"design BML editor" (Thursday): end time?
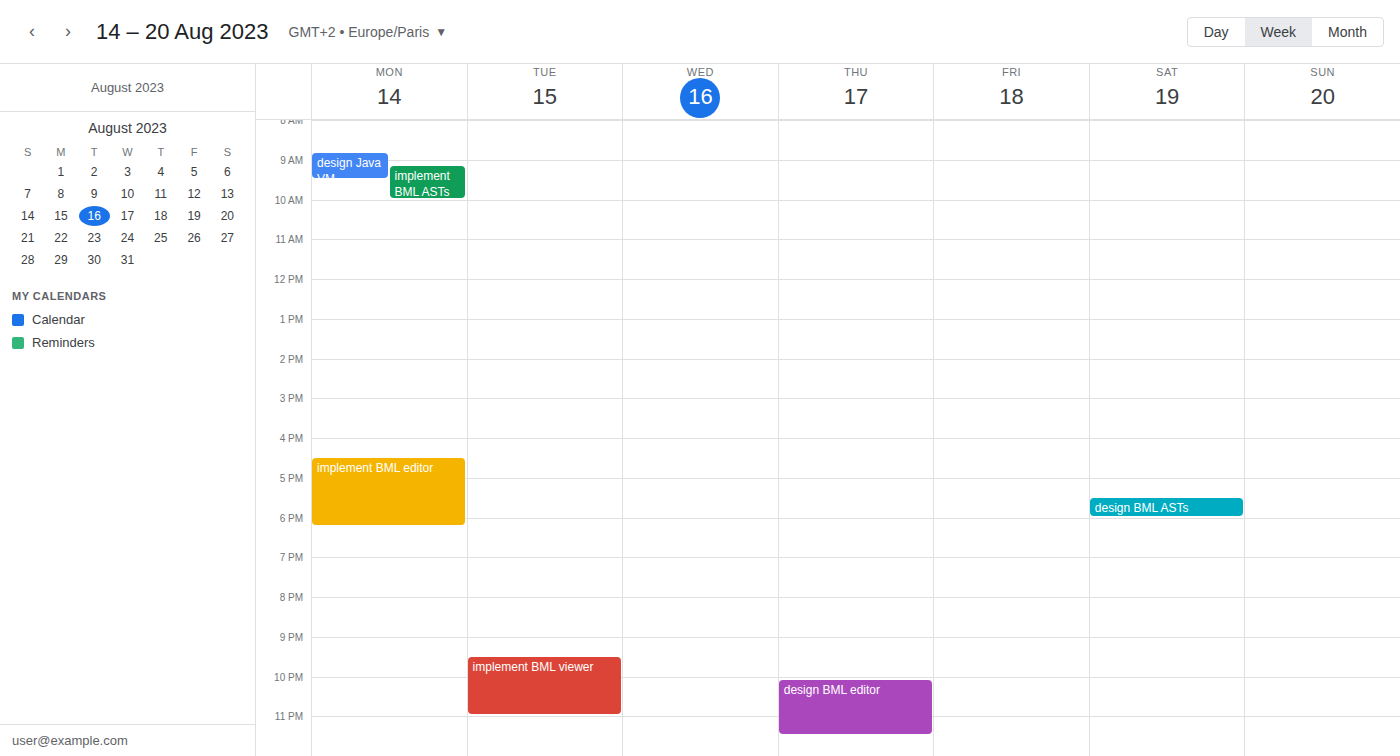
11:30 PM